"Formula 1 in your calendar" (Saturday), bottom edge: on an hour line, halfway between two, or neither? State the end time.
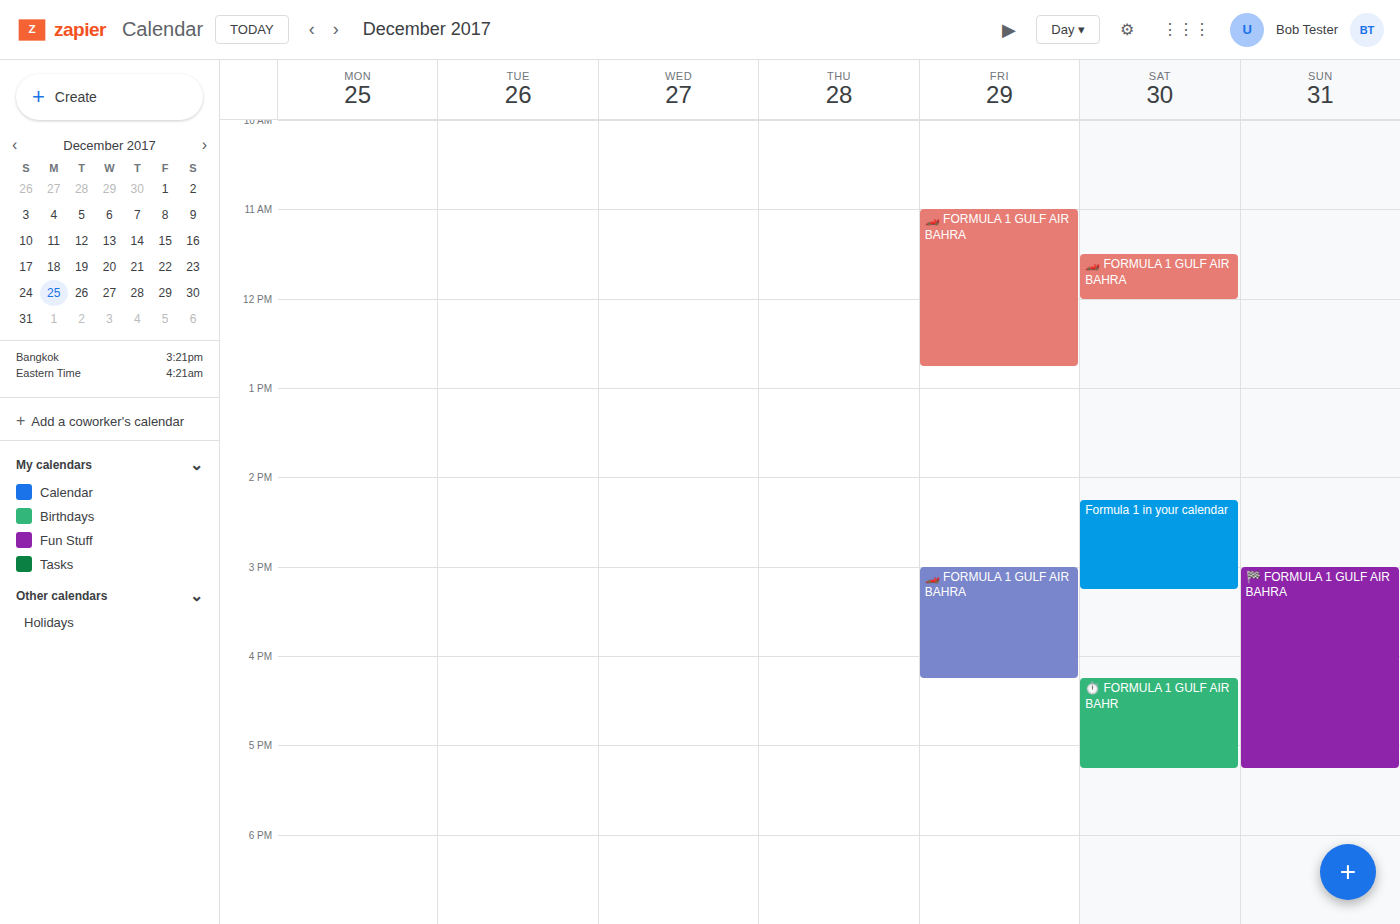
3:15 PM -- neither: a quarter of the way from the 3 PM line to the 4 PM line.